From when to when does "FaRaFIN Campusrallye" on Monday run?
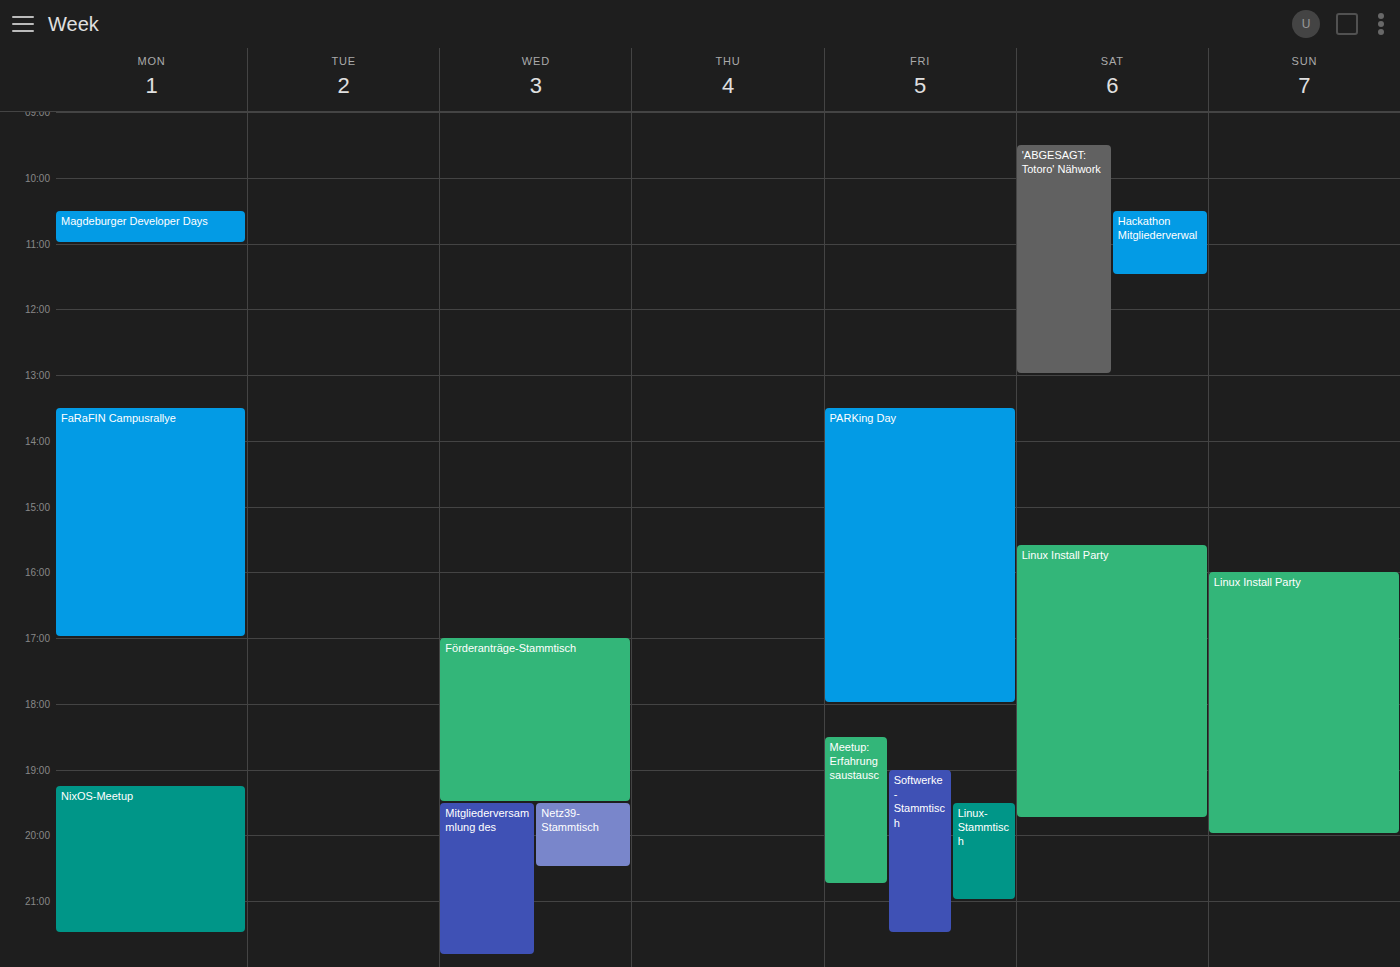
1:30 PM to 5:00 PM